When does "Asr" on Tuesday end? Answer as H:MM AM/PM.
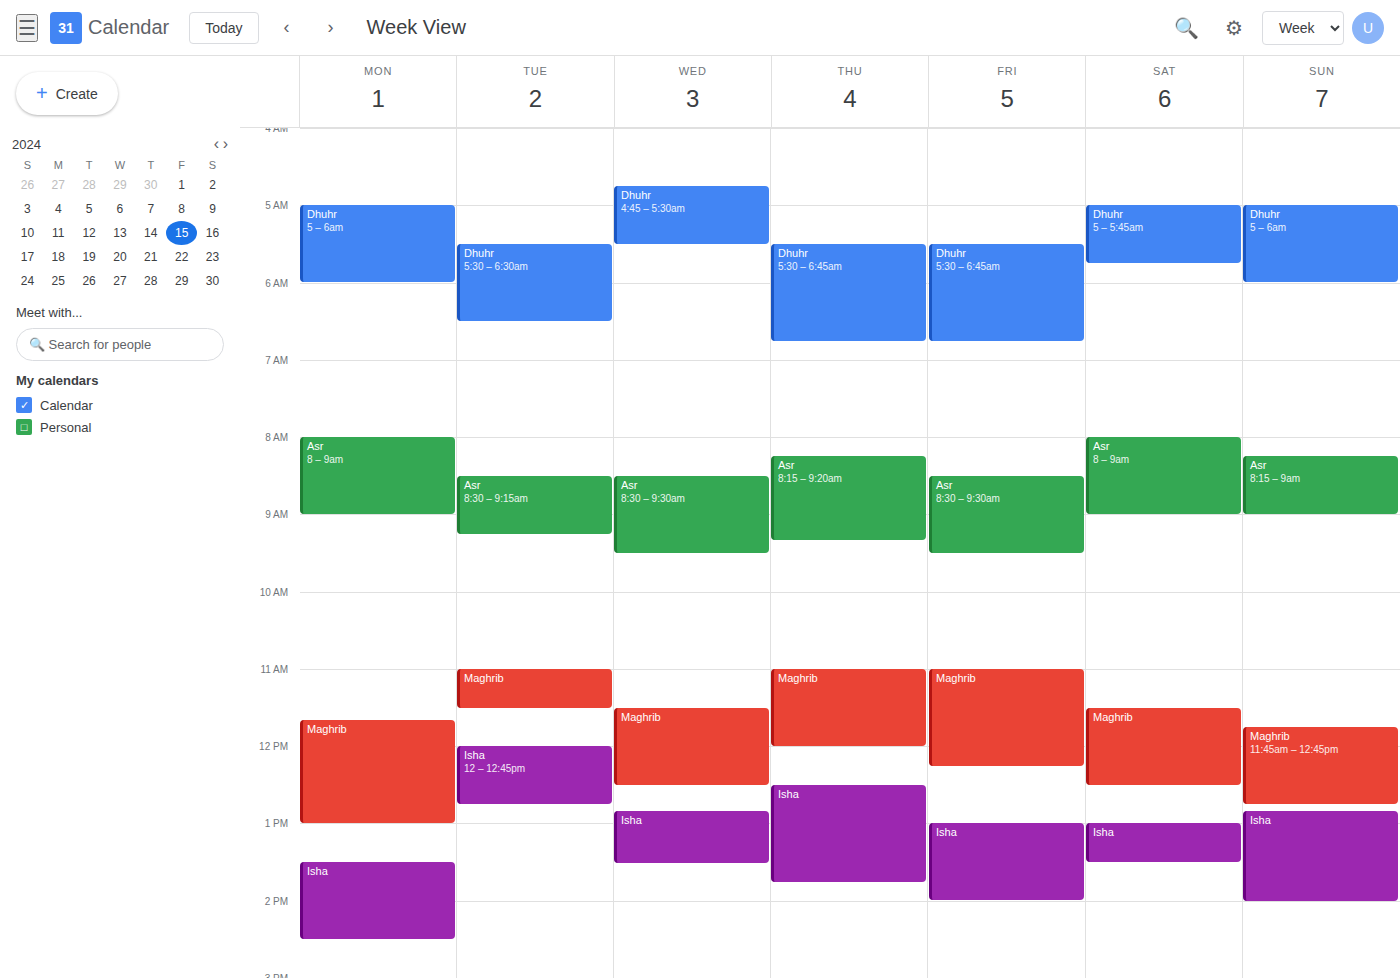
9:15 AM